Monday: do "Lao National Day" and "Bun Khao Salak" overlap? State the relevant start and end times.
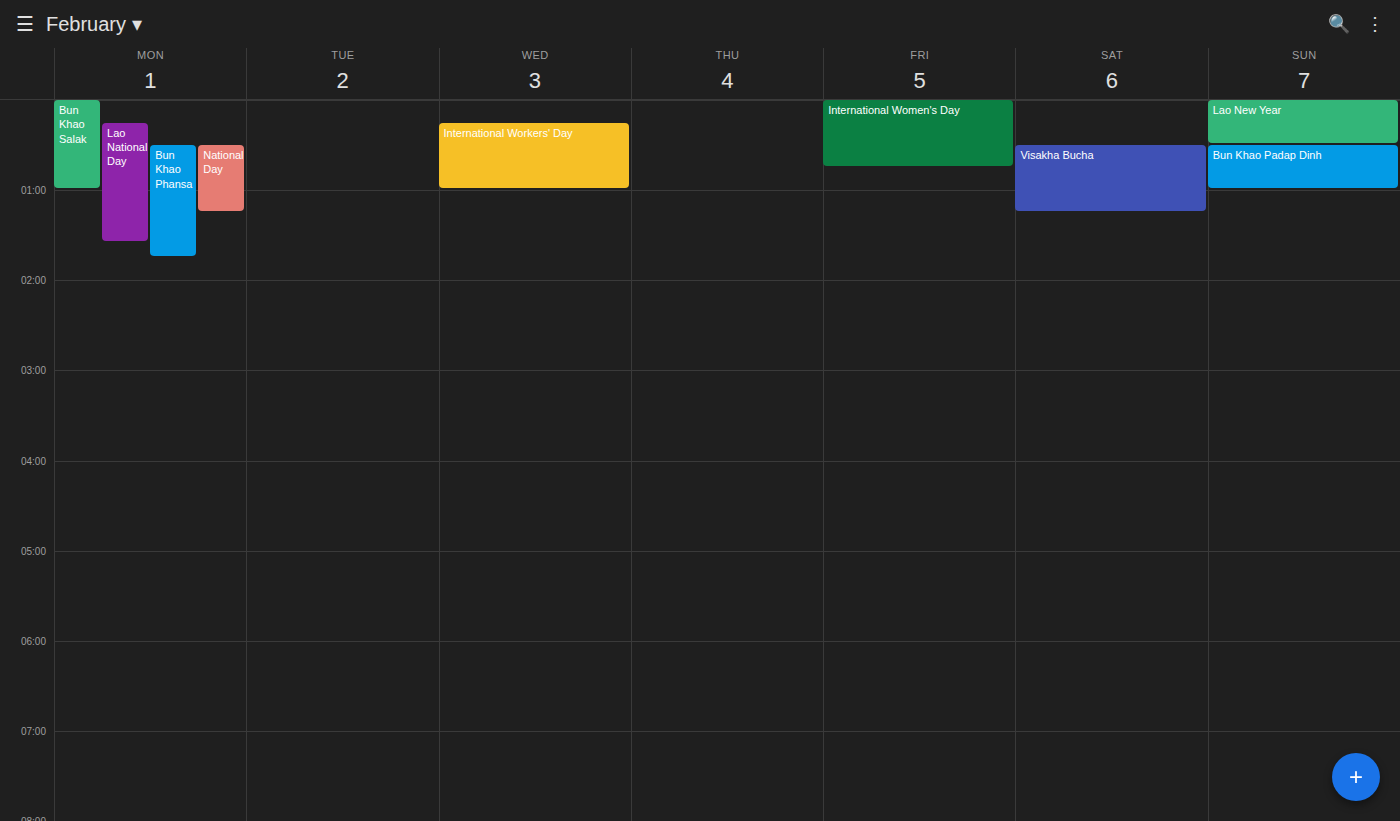
"Lao National Day" starts at 12:15 AM, before "Bun Khao Salak" ends at 1:00 AM -- they overlap.